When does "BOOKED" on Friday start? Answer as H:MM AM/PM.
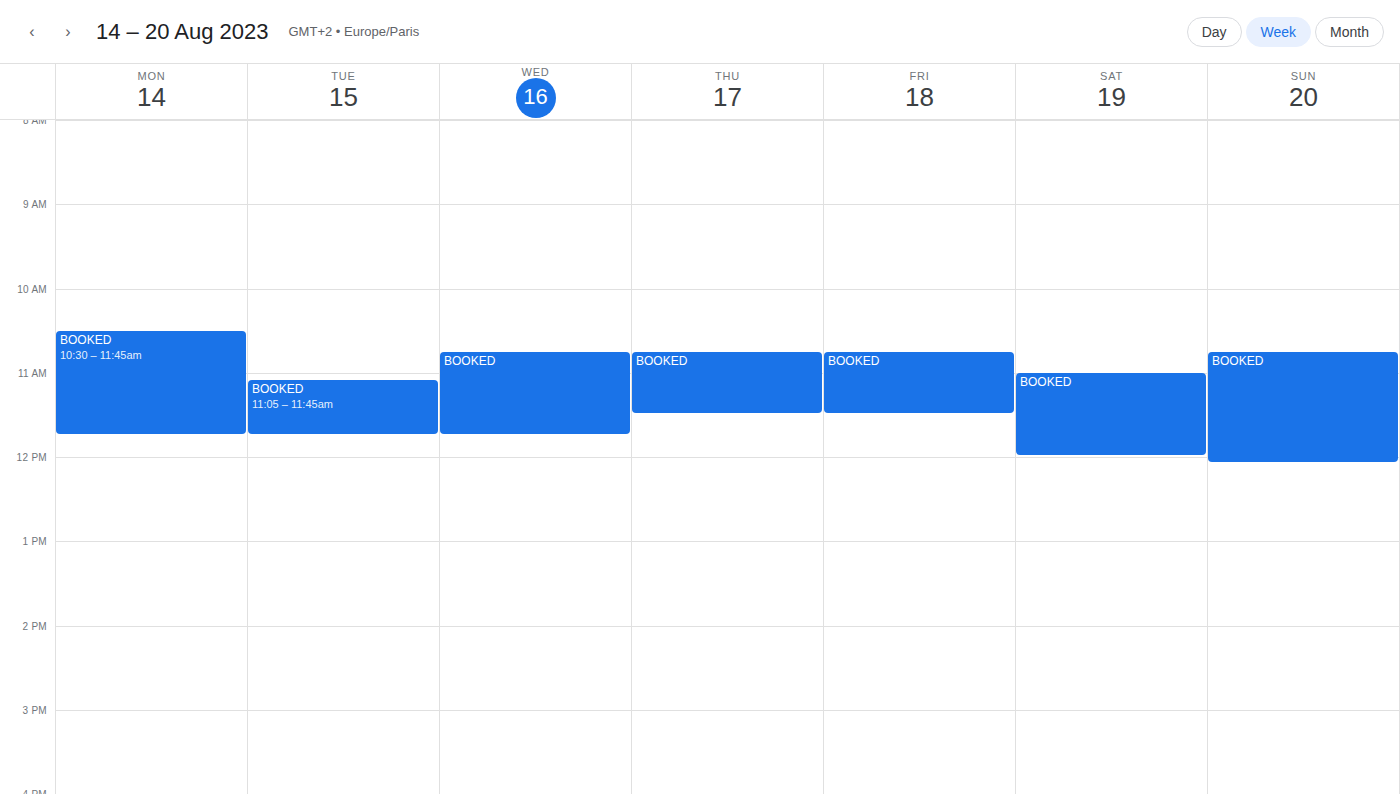
10:45 AM